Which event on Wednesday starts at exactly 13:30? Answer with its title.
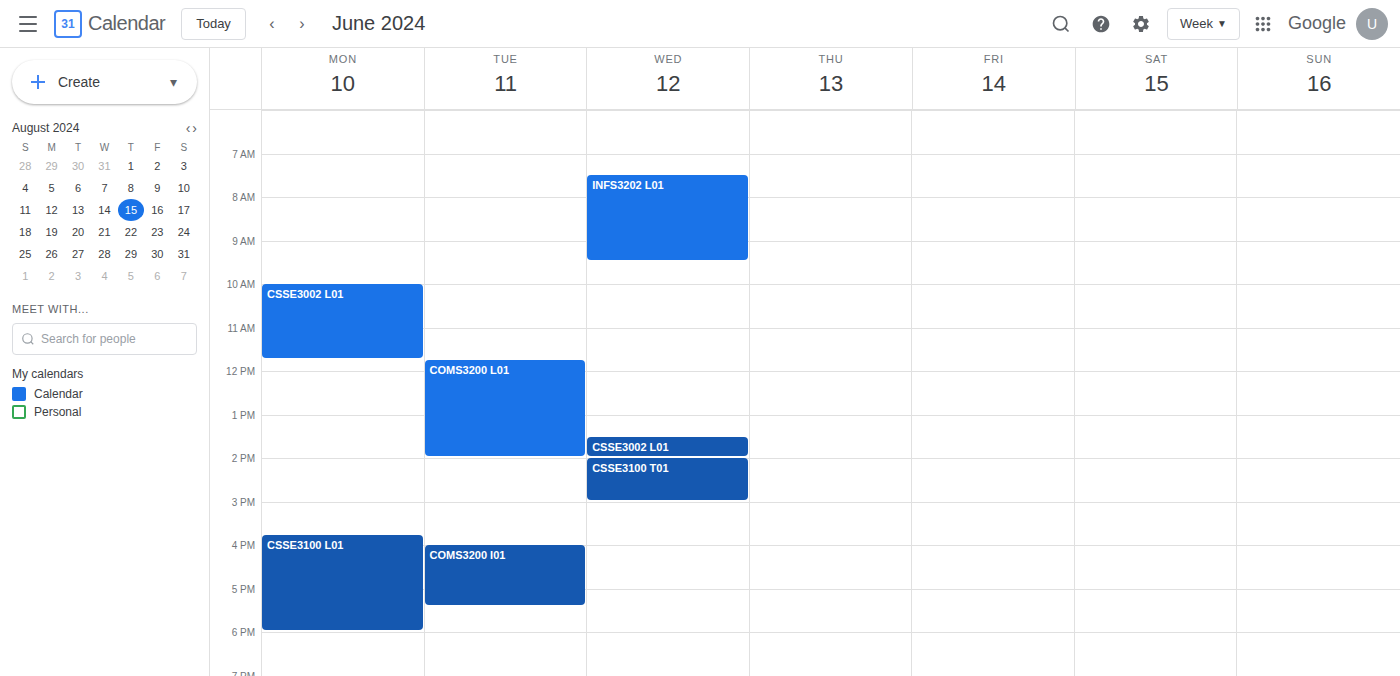
"CSSE3002 L01"